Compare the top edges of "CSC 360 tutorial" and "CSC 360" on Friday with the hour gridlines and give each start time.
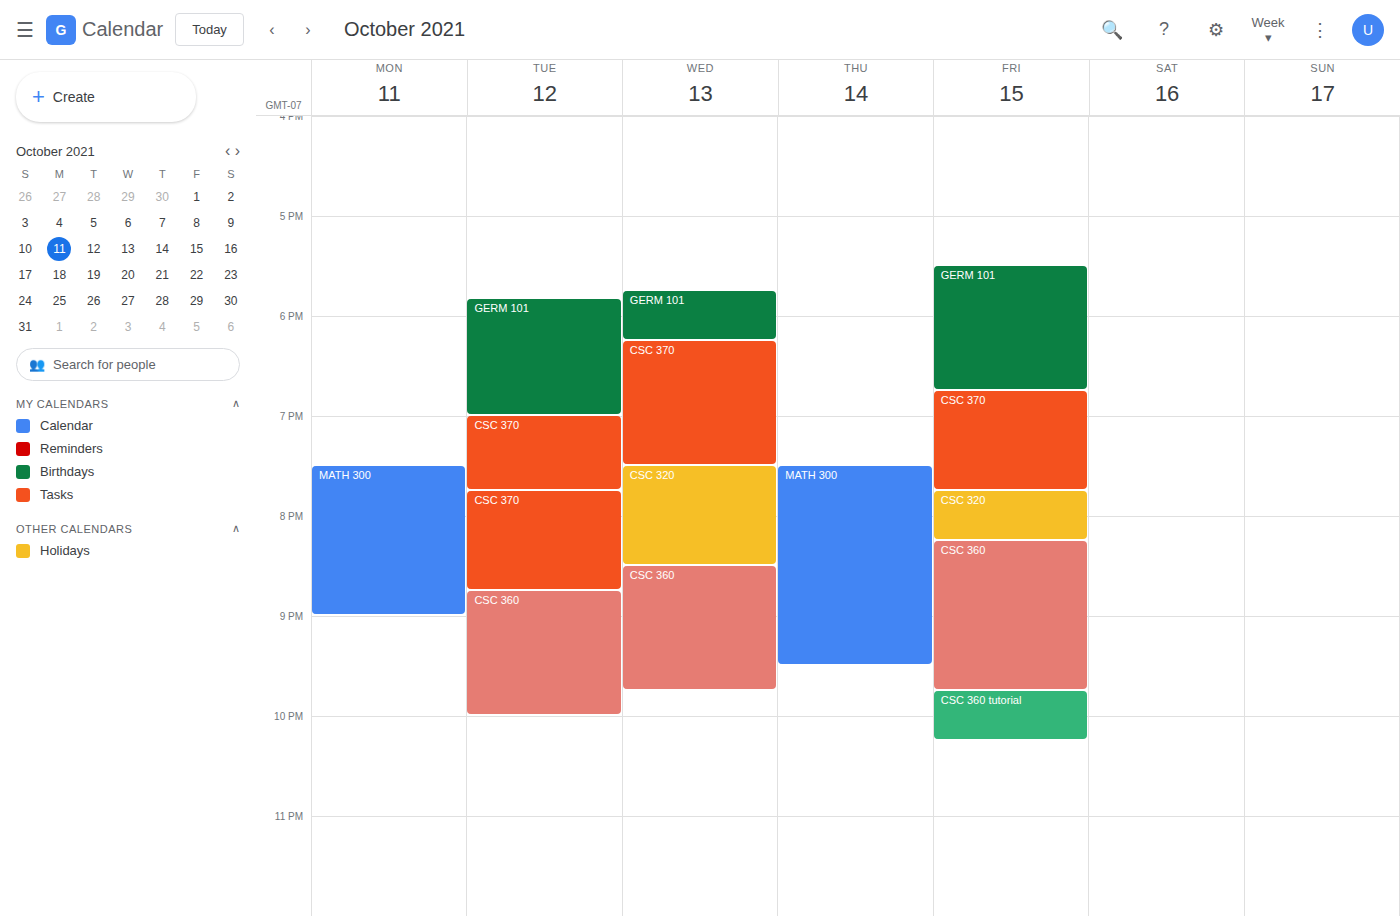
"CSC 360 tutorial": 9:45 PM, neither: three quarters of the way from the 9 PM line to the 10 PM line. "CSC 360": 8:15 PM, neither: a quarter of the way from the 8 PM line to the 9 PM line.